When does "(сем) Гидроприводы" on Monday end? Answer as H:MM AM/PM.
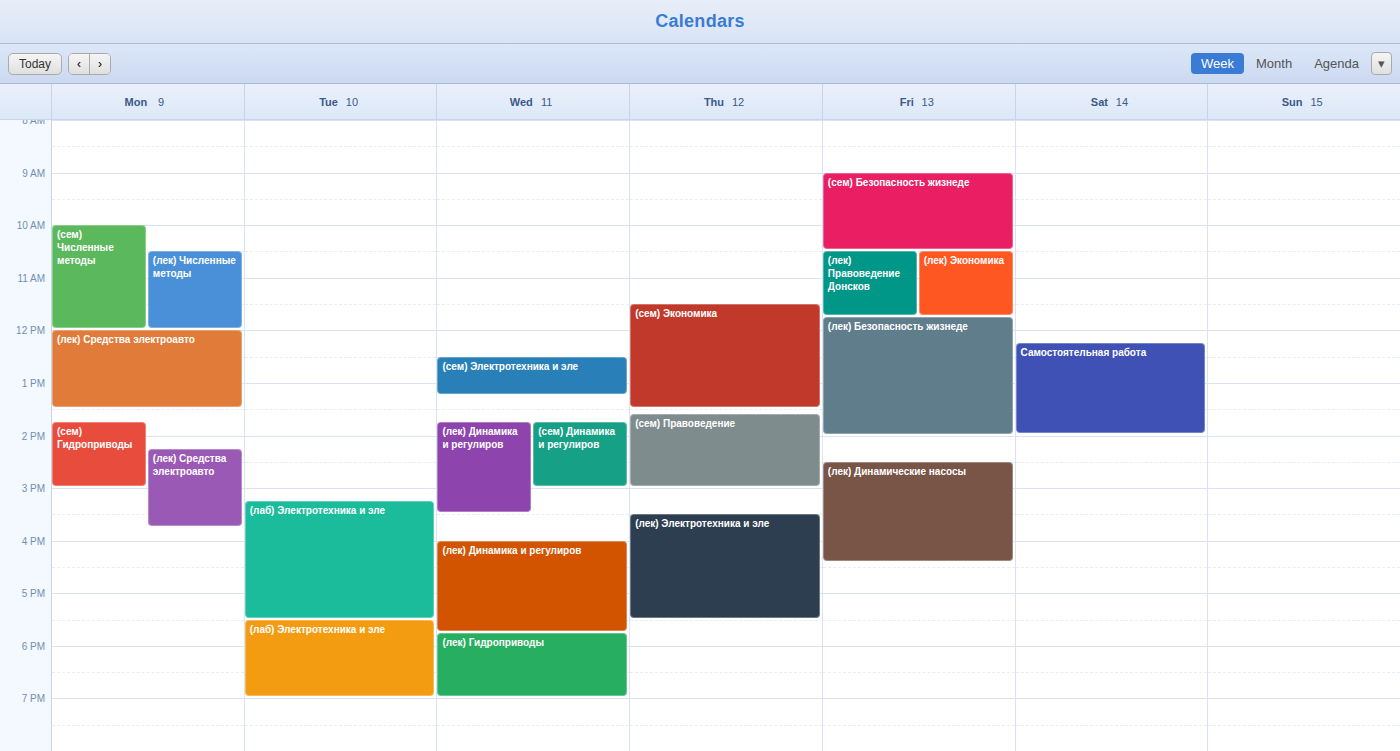
3:00 PM